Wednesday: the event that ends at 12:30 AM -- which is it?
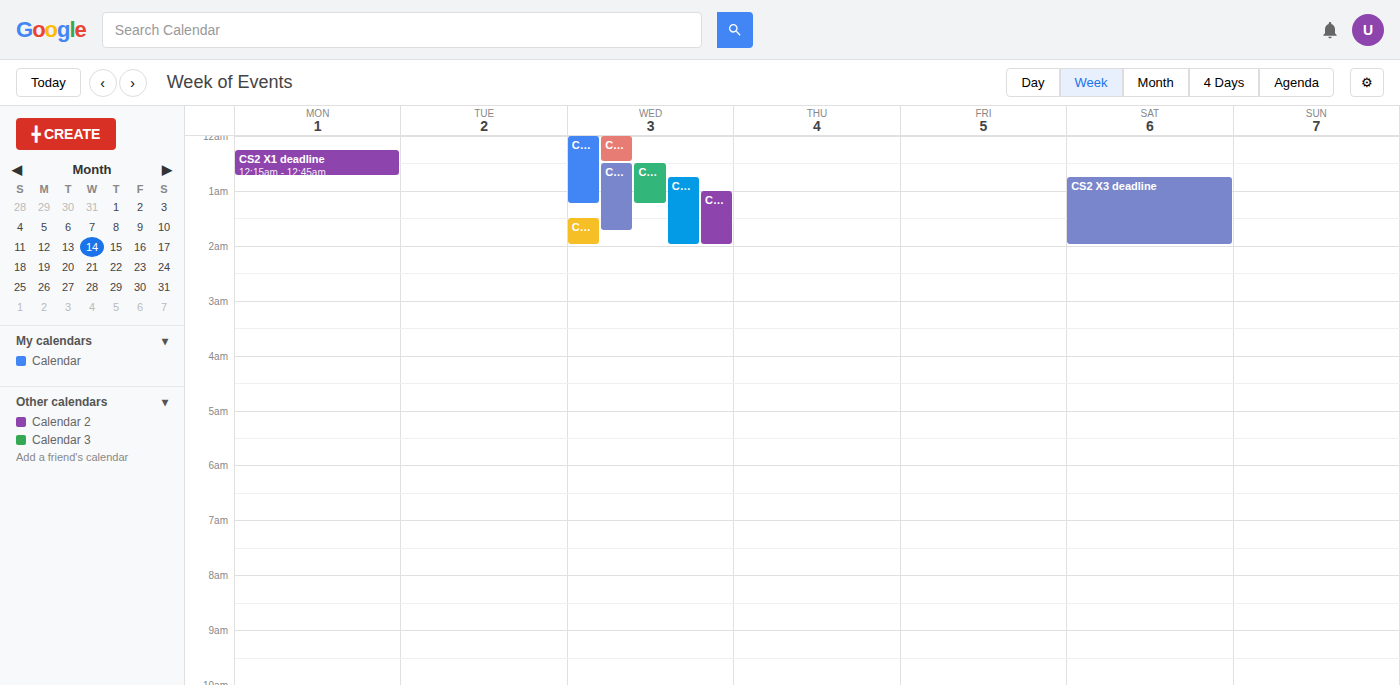
"CS2 X4 deadline"